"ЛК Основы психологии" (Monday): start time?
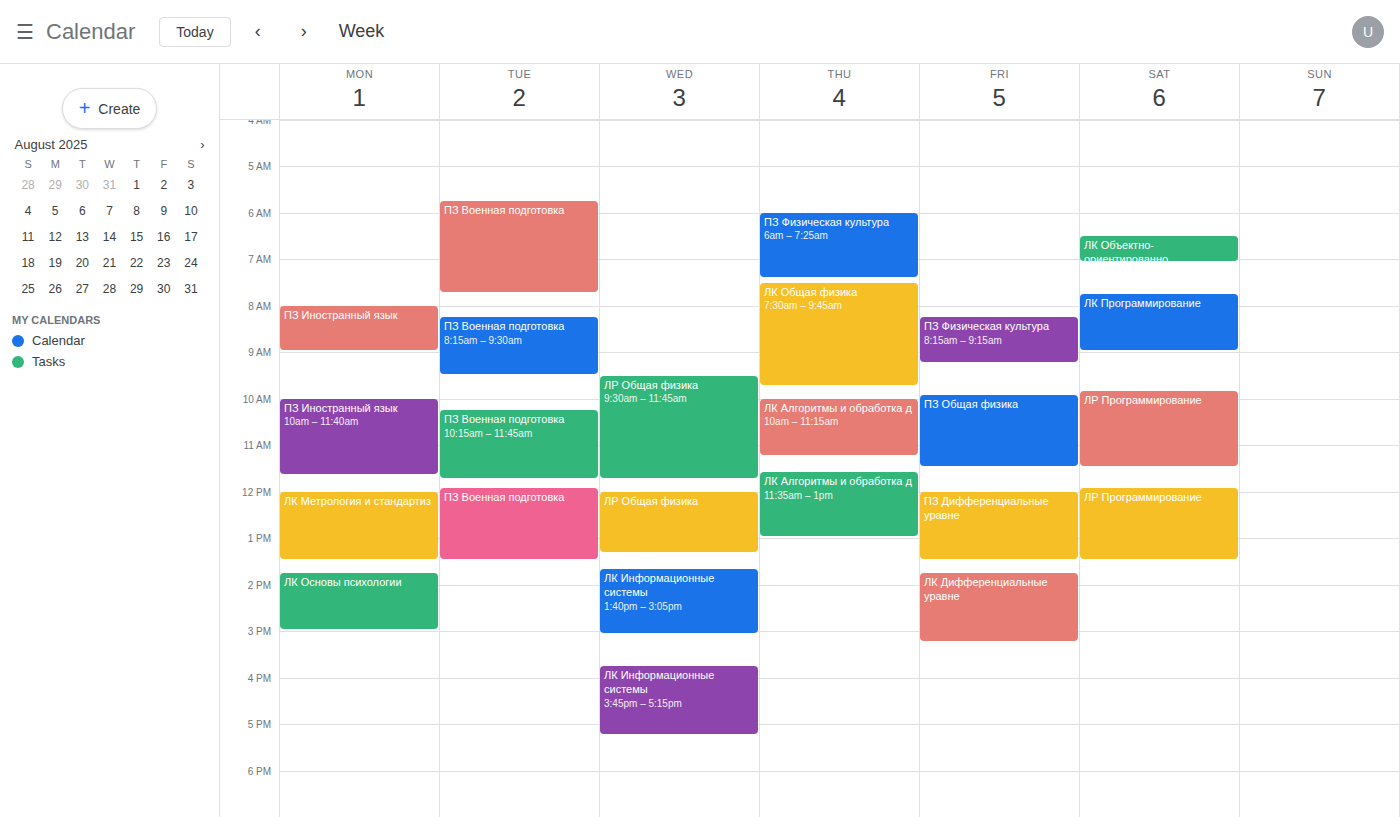
1:45 PM